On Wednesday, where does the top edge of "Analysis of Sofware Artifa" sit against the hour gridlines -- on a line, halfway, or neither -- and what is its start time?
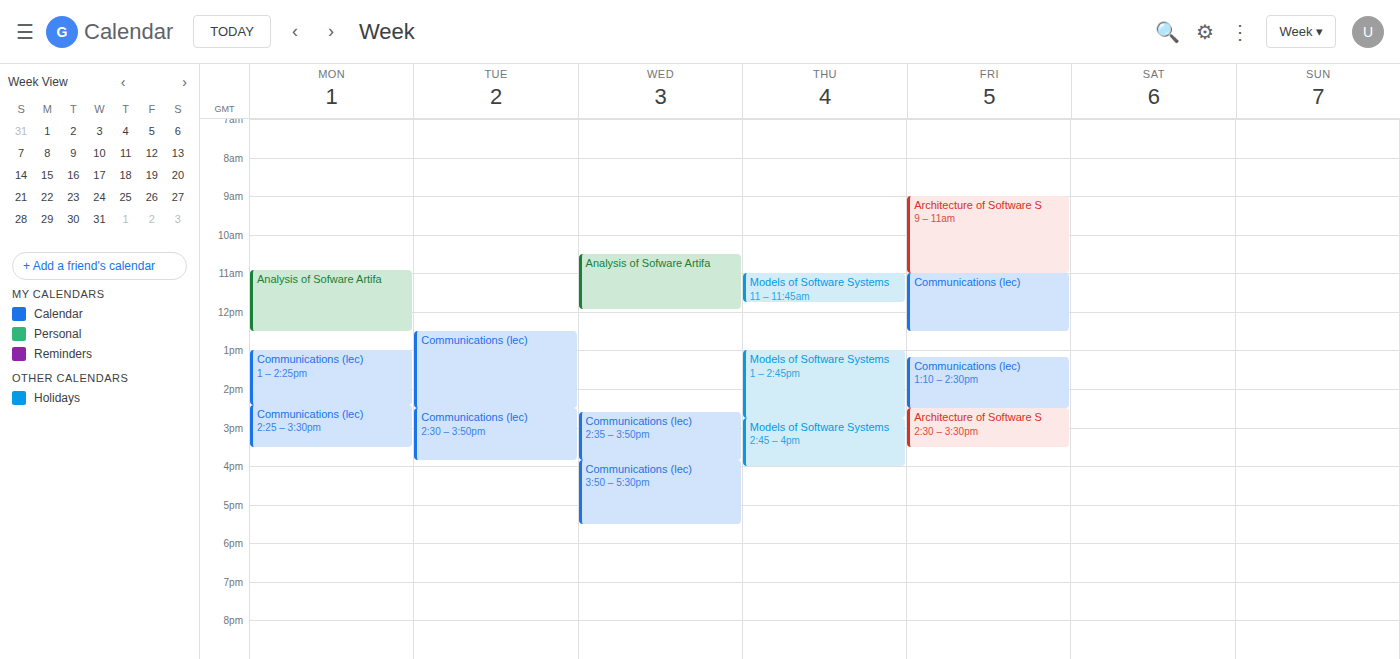
10:30 -- halfway between the 10:00 and 11:00 lines.